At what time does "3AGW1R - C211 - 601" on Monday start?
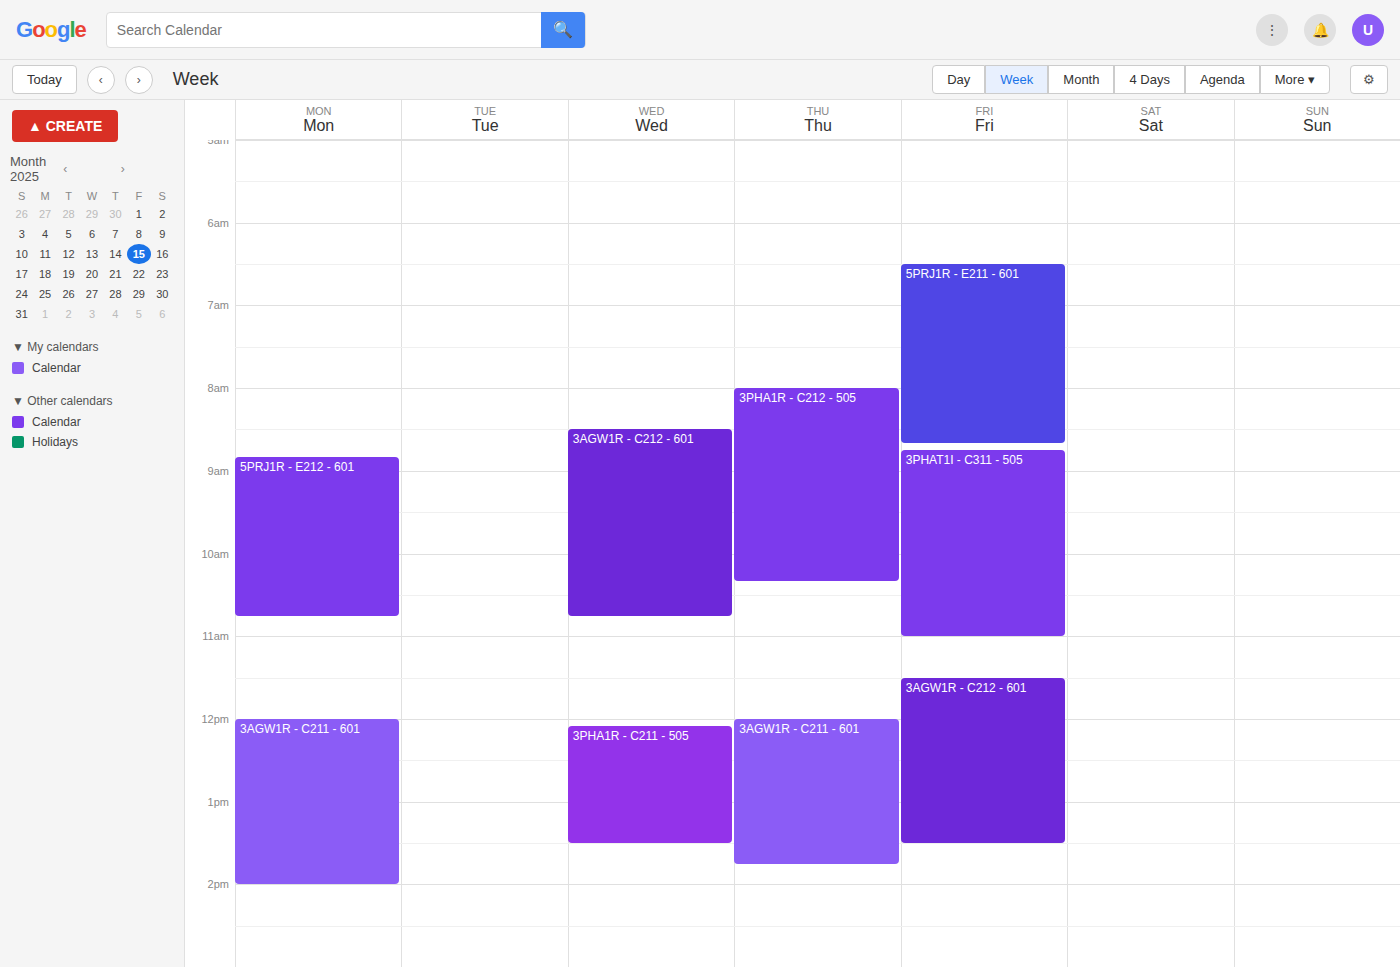
12:00